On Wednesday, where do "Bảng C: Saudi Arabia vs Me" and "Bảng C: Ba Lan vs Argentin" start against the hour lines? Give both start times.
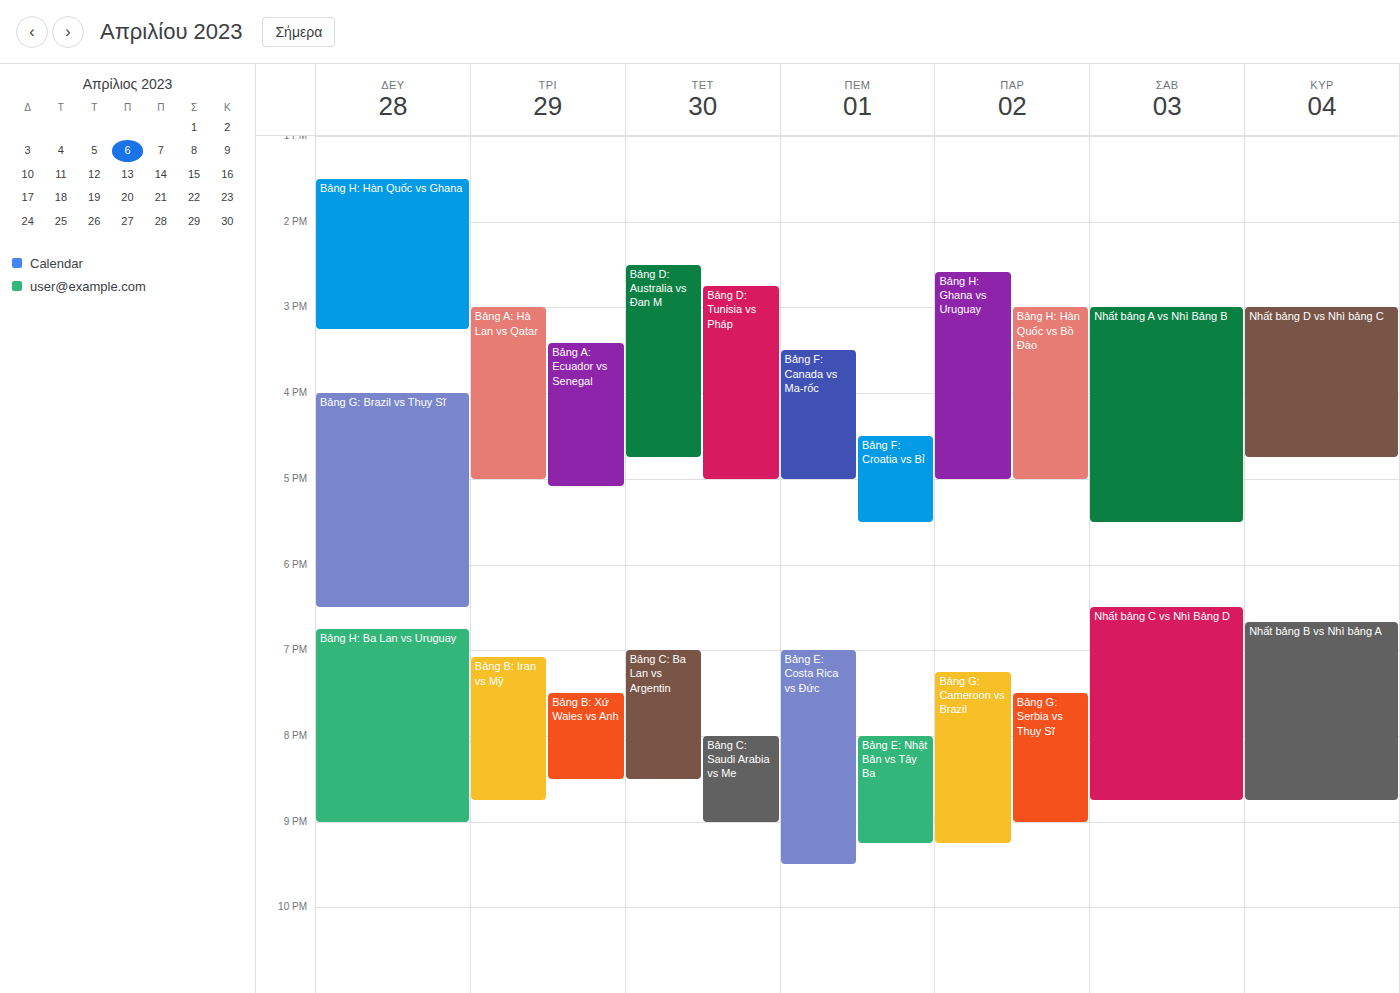
"Bảng C: Saudi Arabia vs Me": 8:00 PM, exactly on the 8 PM line. "Bảng C: Ba Lan vs Argentin": 7:00 PM, exactly on the 7 PM line.